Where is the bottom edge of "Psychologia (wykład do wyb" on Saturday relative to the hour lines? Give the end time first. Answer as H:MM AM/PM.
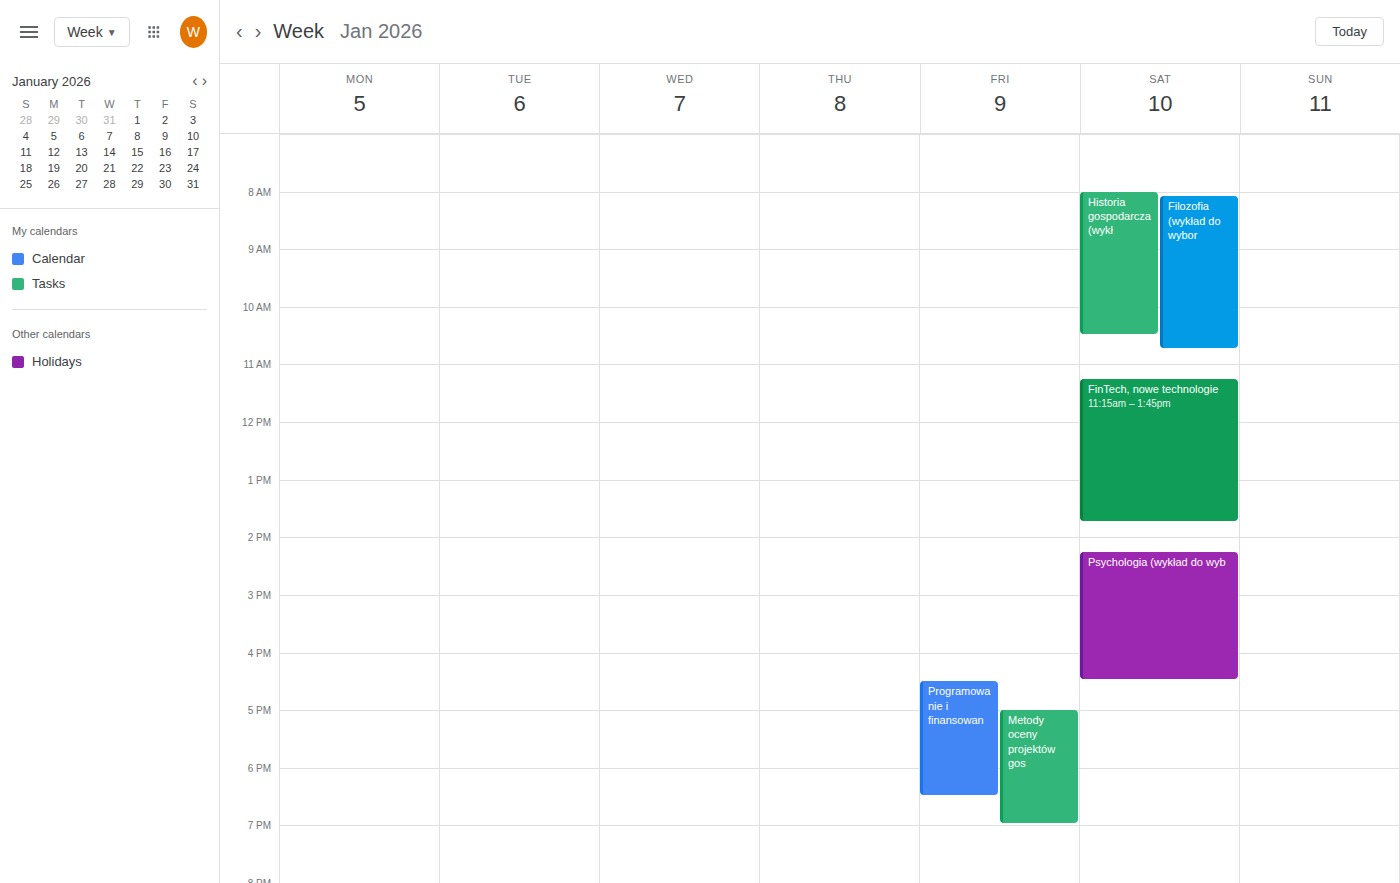
4:30 PM -- halfway between the 4 PM and 5 PM lines.